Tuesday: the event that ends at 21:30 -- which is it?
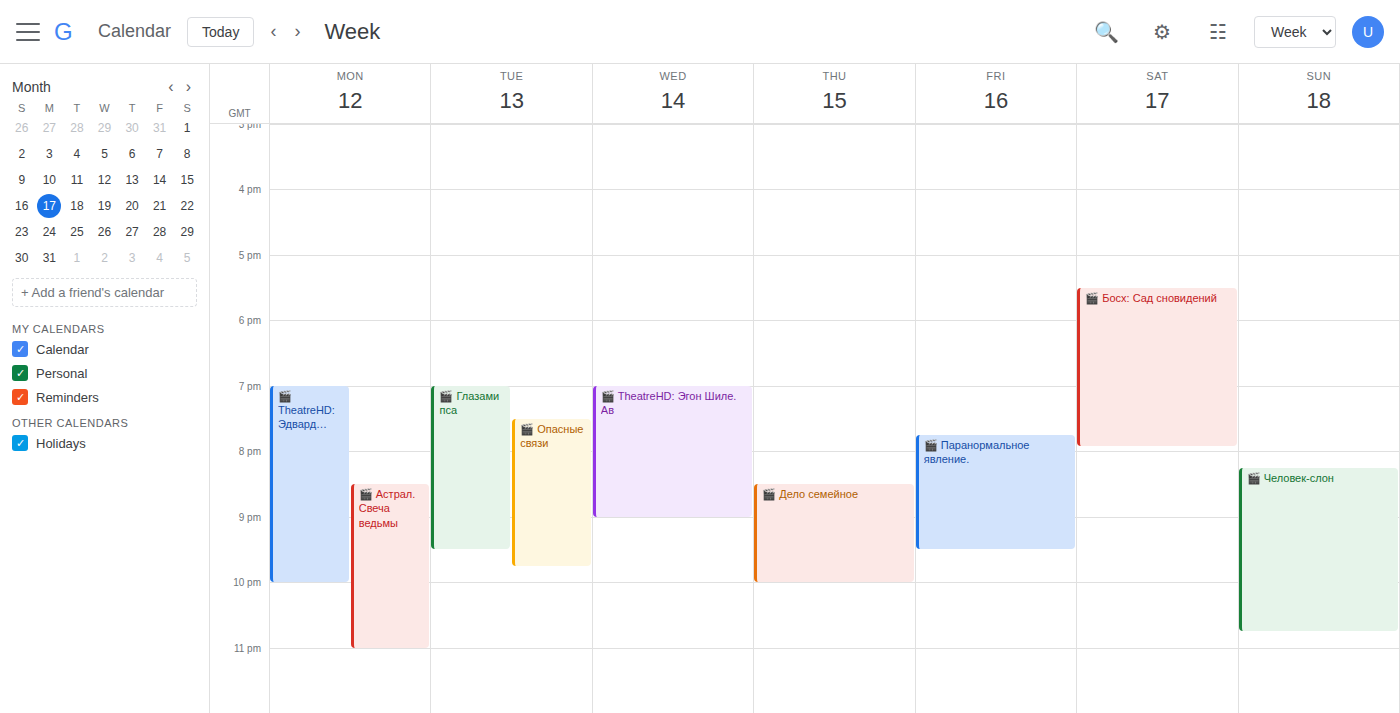
"🎬 Глазами пса"